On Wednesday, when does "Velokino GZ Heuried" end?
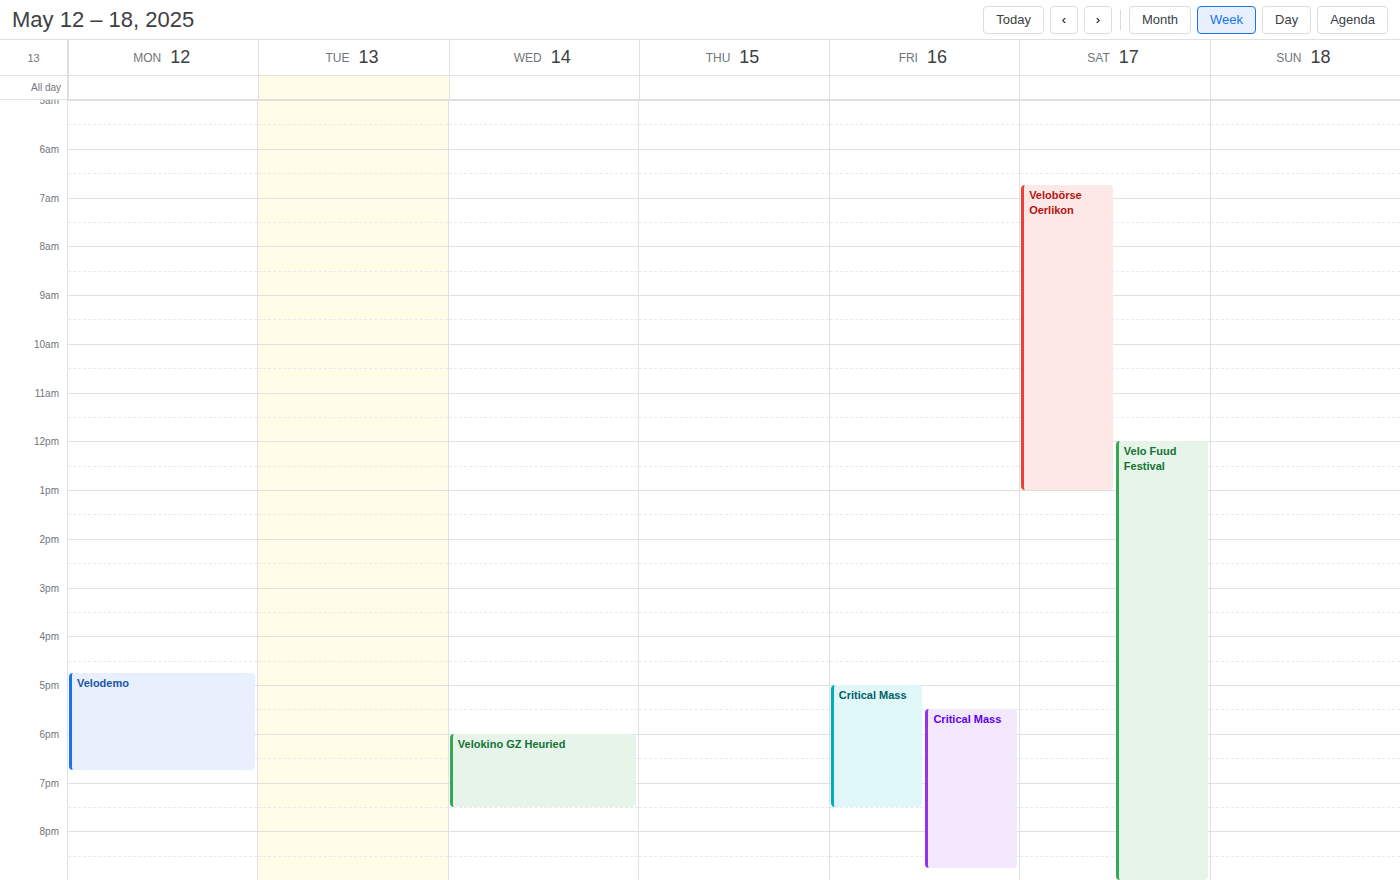
7:30 PM